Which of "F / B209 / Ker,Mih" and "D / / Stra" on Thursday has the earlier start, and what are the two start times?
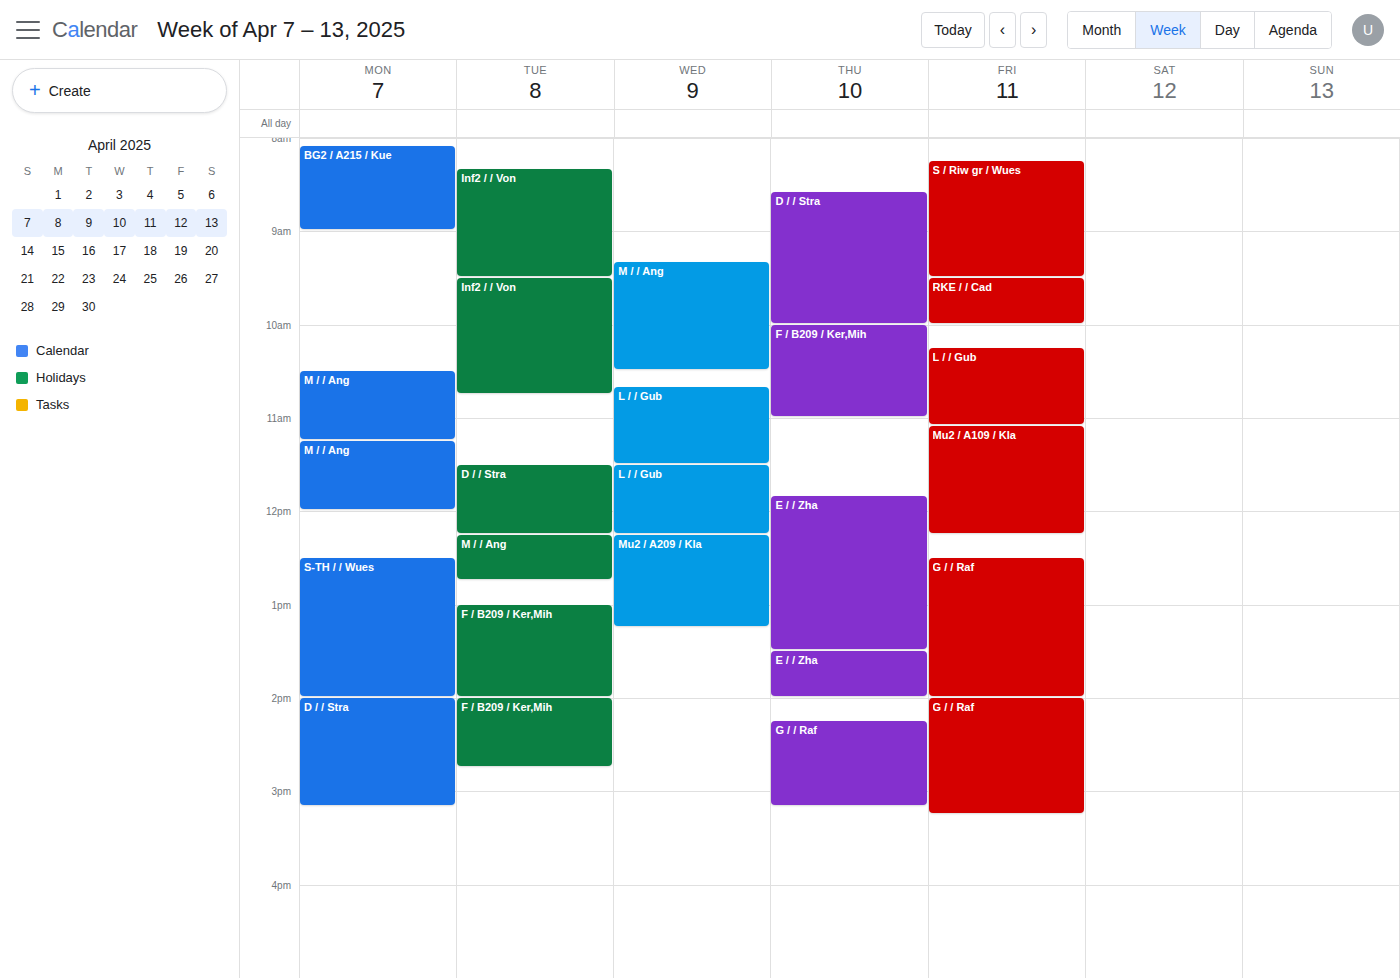
"D / / Stra" 8:35 AM; "F / B209 / Ker,Mih" 10:00 AM.